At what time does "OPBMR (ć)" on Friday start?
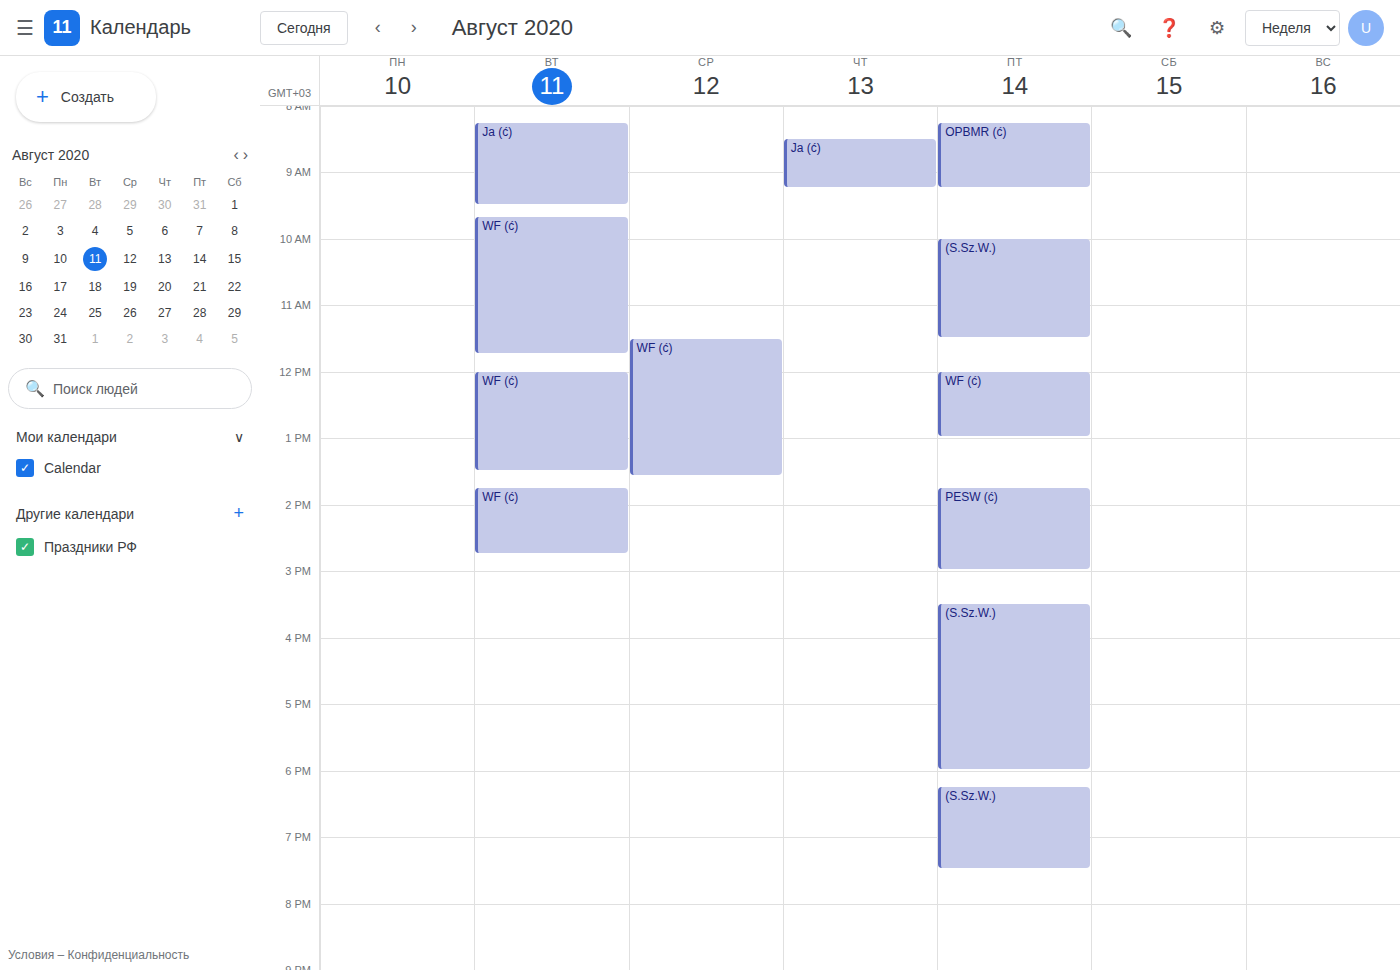
8:15 AM